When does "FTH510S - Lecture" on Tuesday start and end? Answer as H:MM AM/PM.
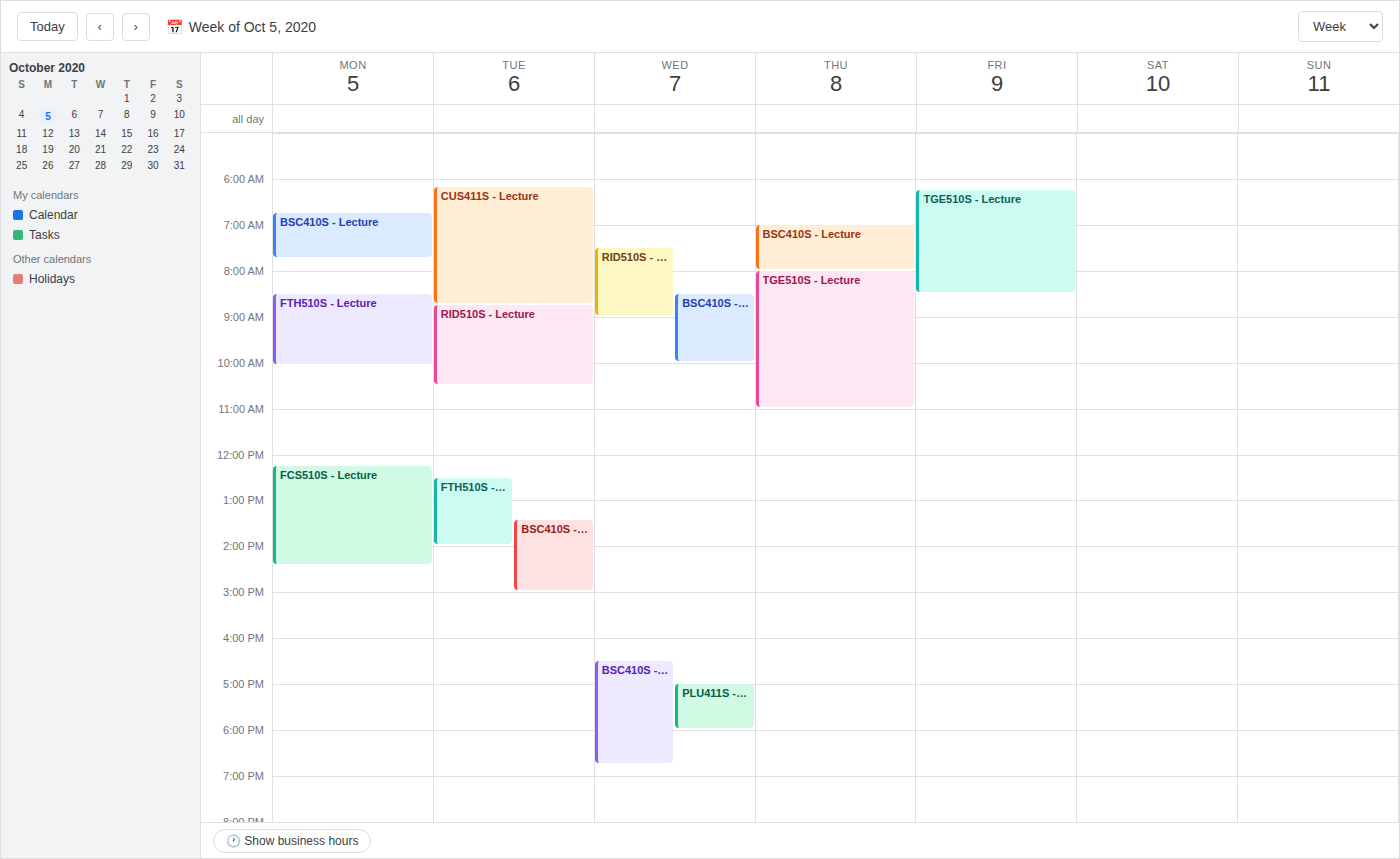
12:30 PM to 2:00 PM